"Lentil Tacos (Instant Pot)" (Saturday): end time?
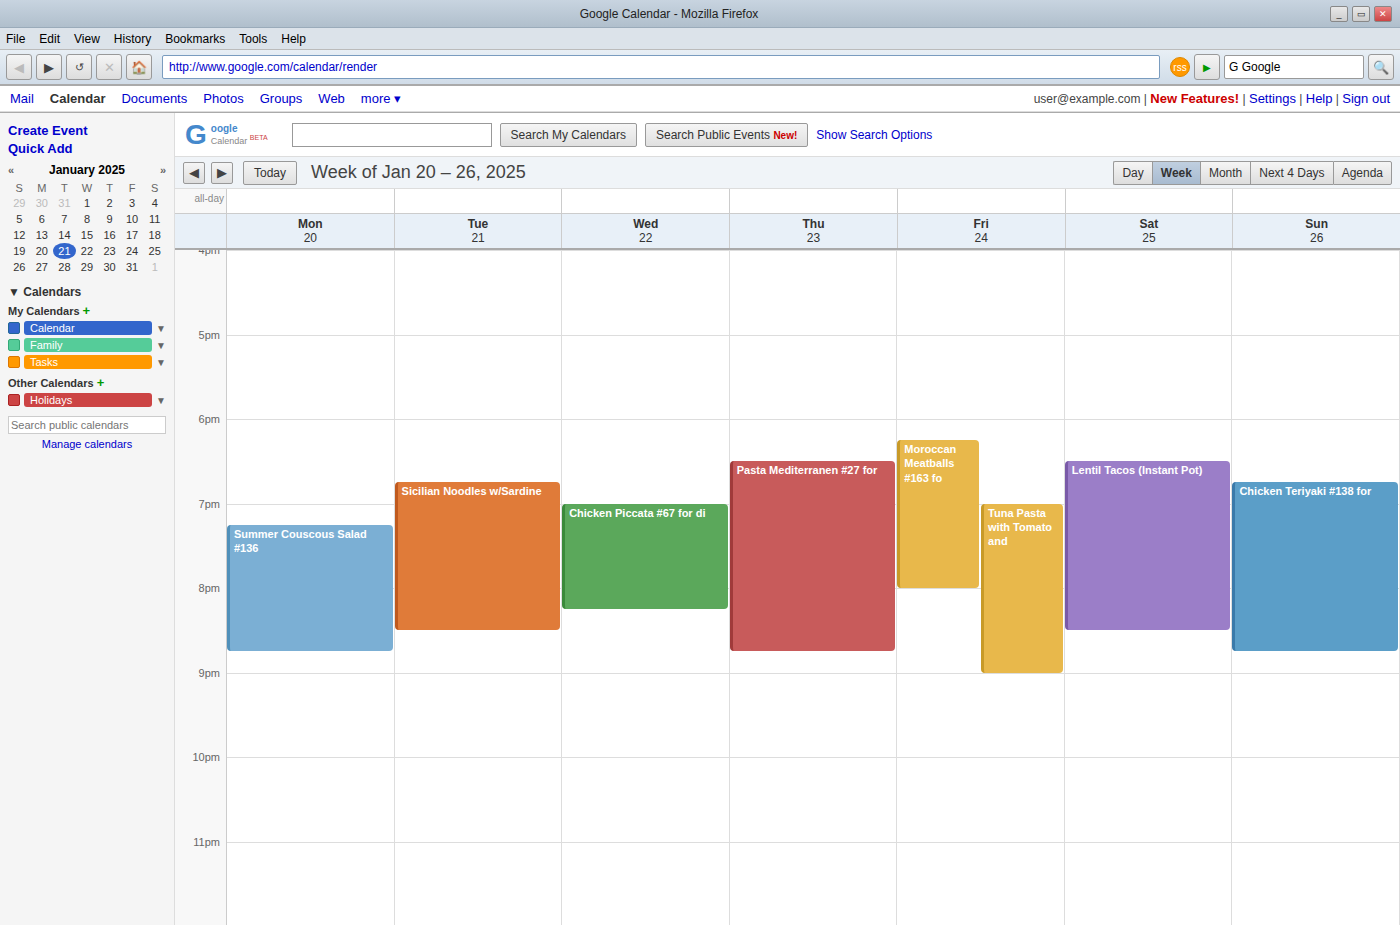
8:30 PM